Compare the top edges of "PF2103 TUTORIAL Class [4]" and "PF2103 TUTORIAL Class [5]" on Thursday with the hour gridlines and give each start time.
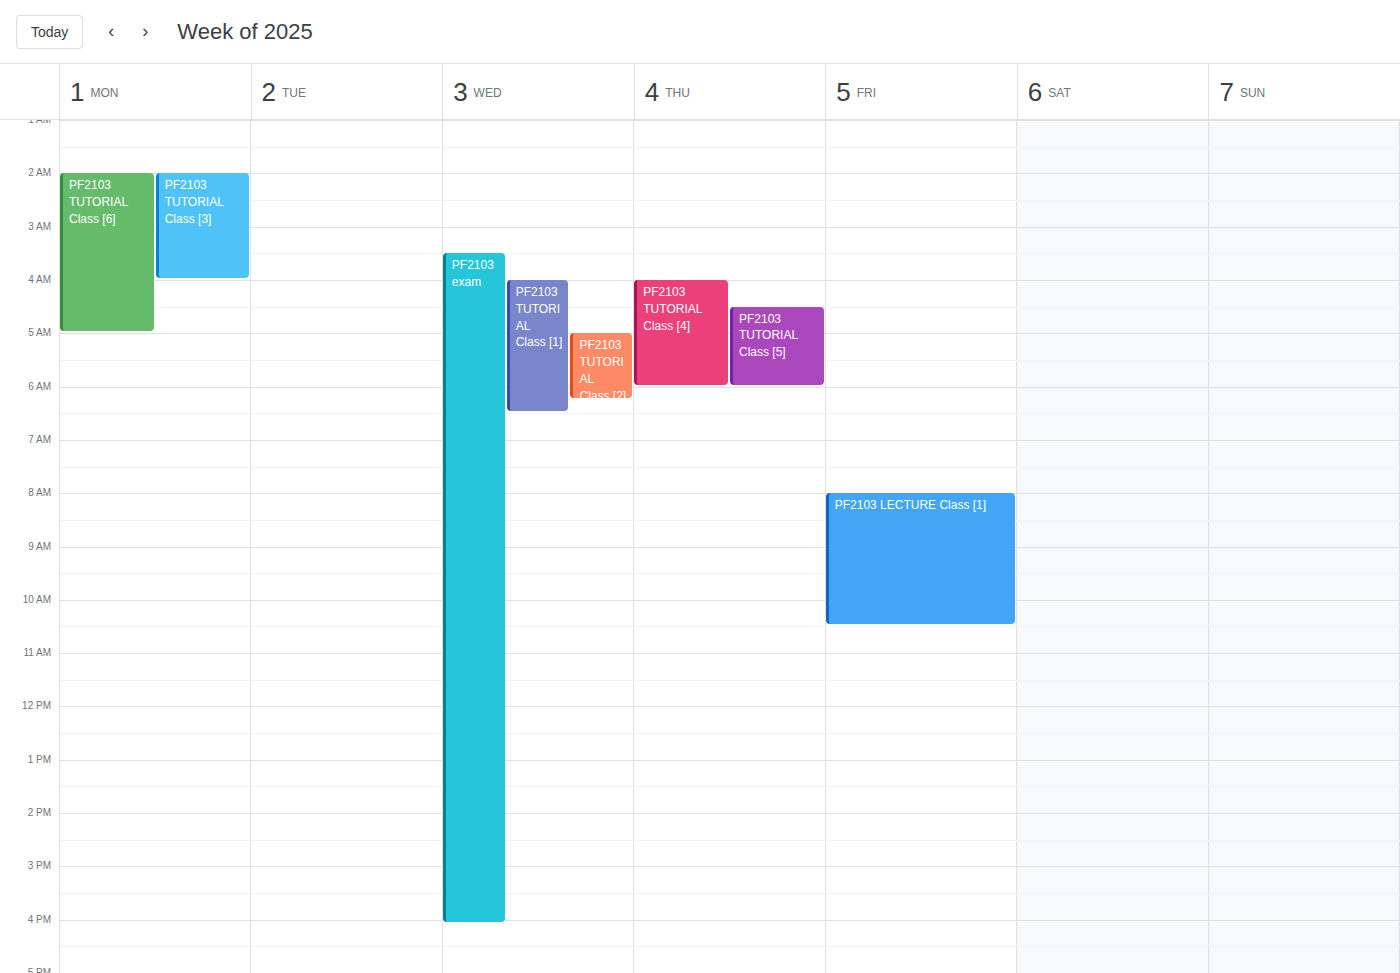
"PF2103 TUTORIAL Class [4]": 4:00 AM, exactly on the 4 AM line. "PF2103 TUTORIAL Class [5]": 4:30 AM, halfway between the 4 AM and 5 AM lines.